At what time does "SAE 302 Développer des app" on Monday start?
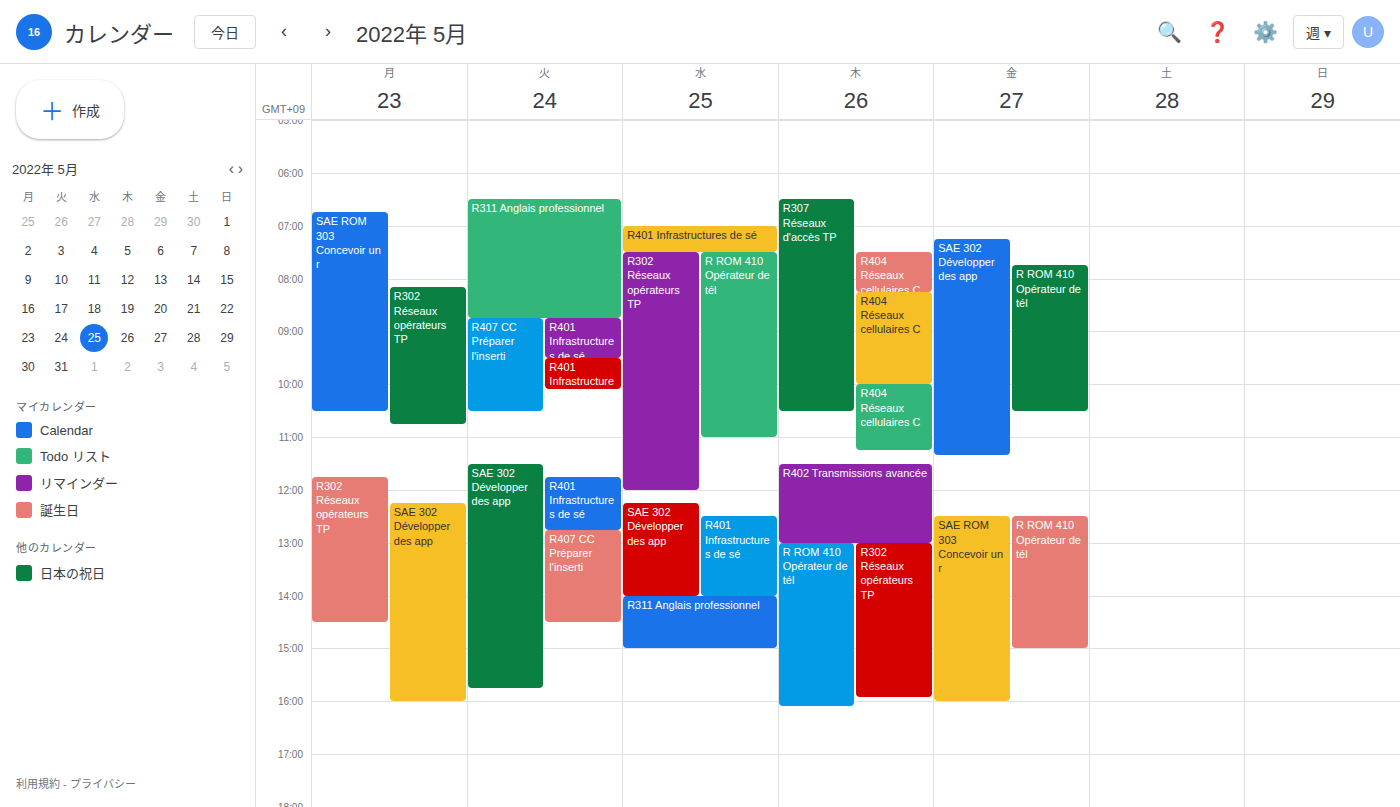
12:15 PM